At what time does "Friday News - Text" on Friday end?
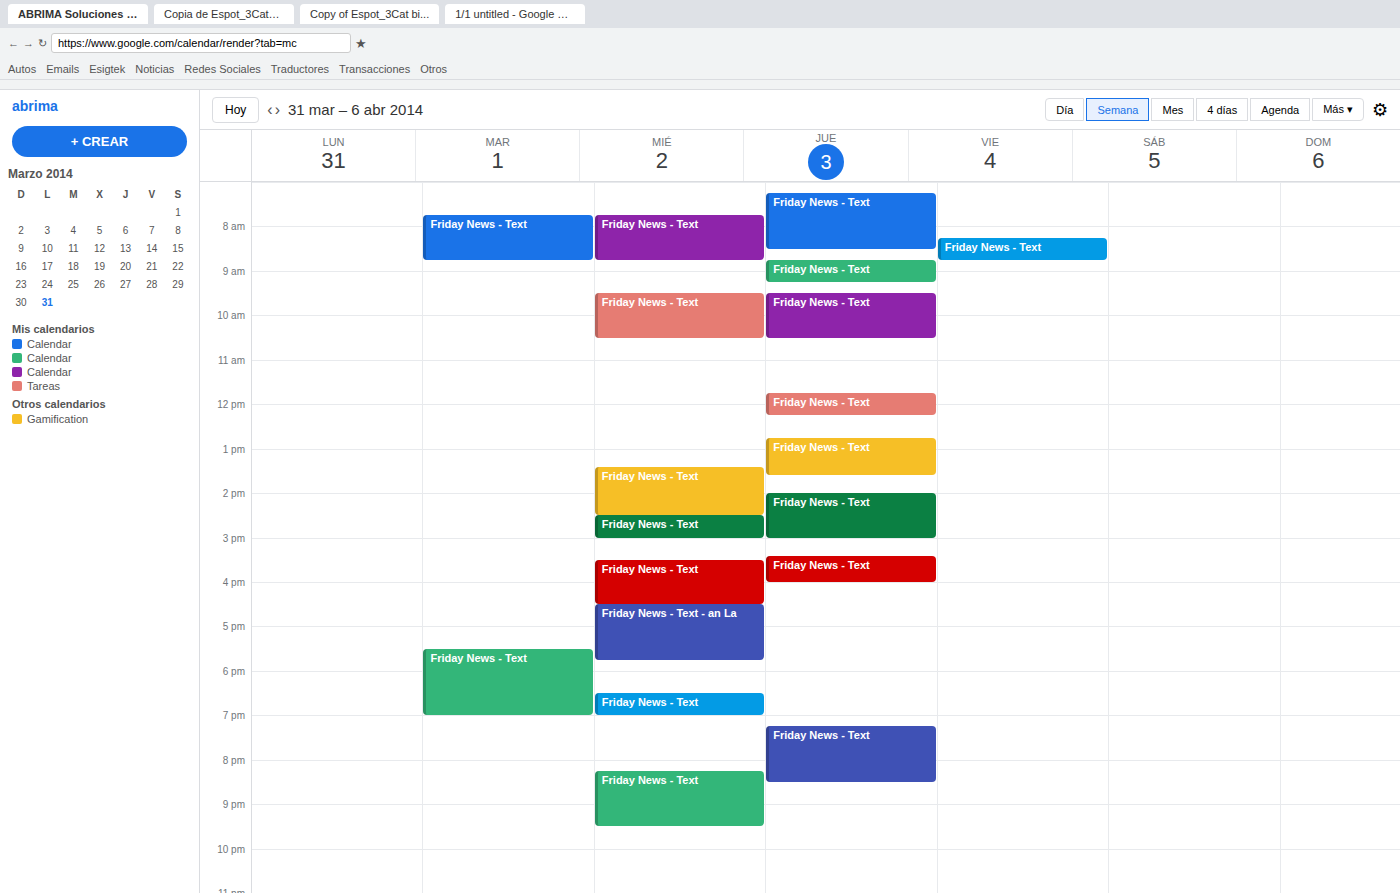
8:45 AM